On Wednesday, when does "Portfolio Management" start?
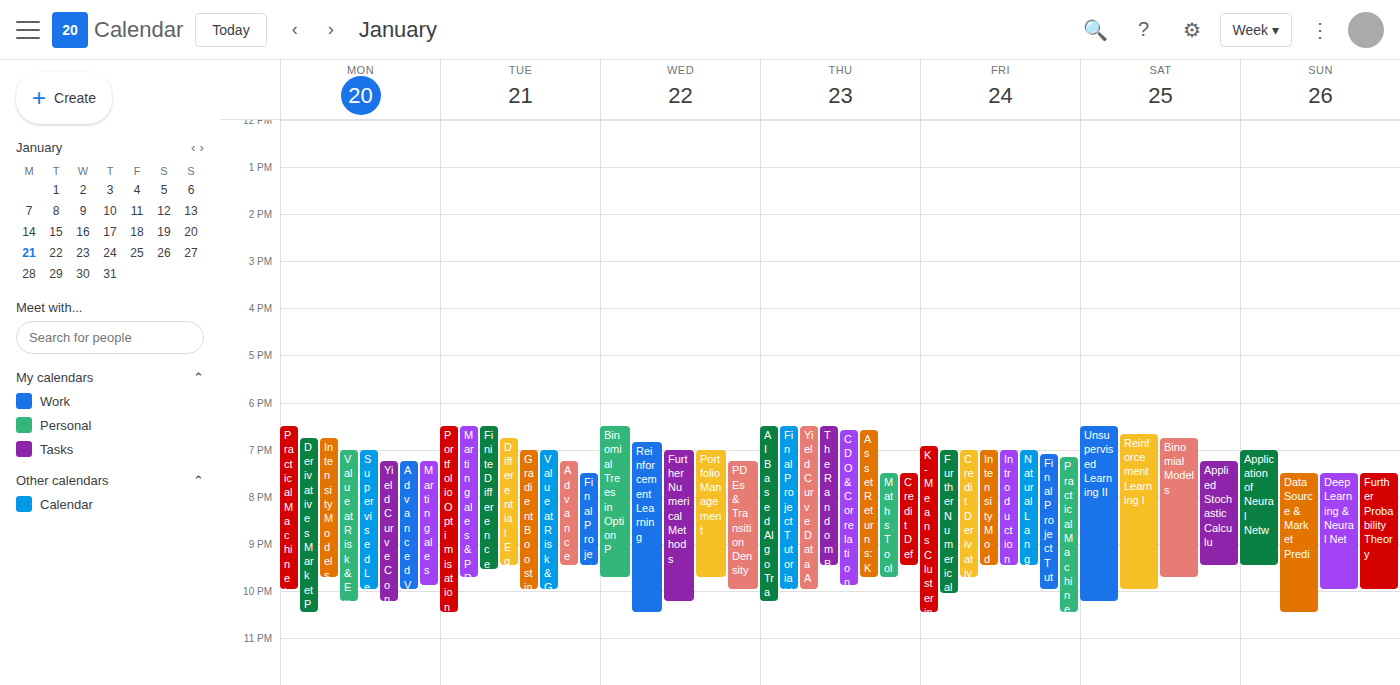
19:00